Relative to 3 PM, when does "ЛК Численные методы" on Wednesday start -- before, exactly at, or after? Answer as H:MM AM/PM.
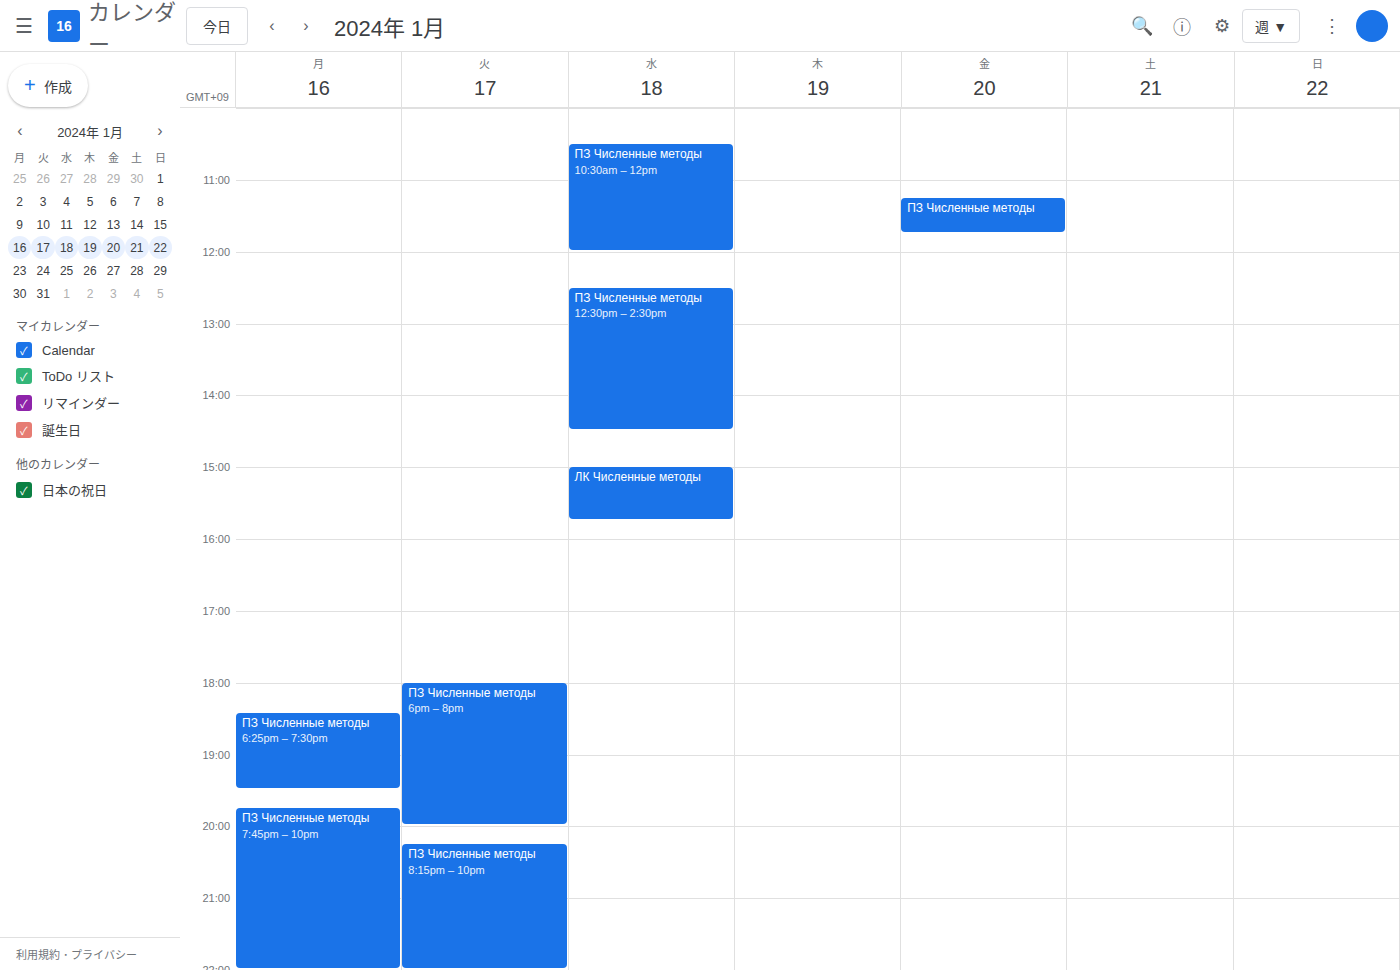
3:00 PM -- exactly at 3 PM, on the 3 PM line.